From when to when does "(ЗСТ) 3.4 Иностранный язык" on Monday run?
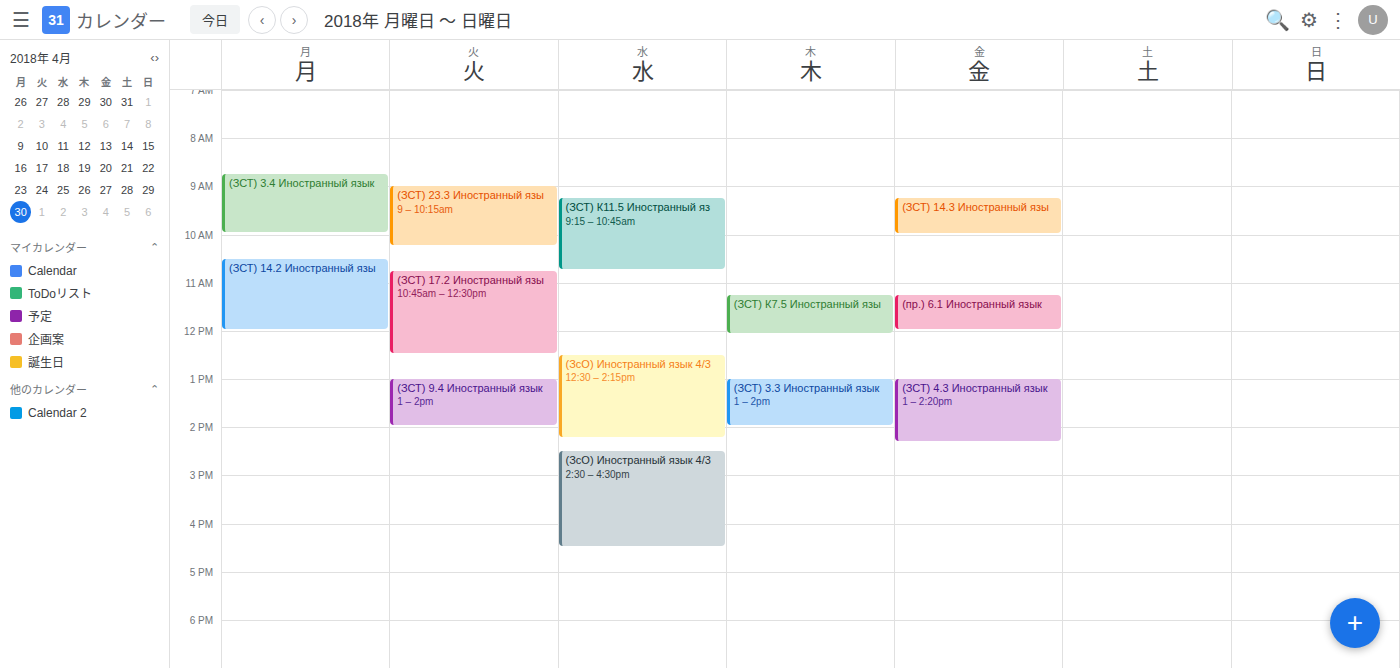
08:45 to 10:00